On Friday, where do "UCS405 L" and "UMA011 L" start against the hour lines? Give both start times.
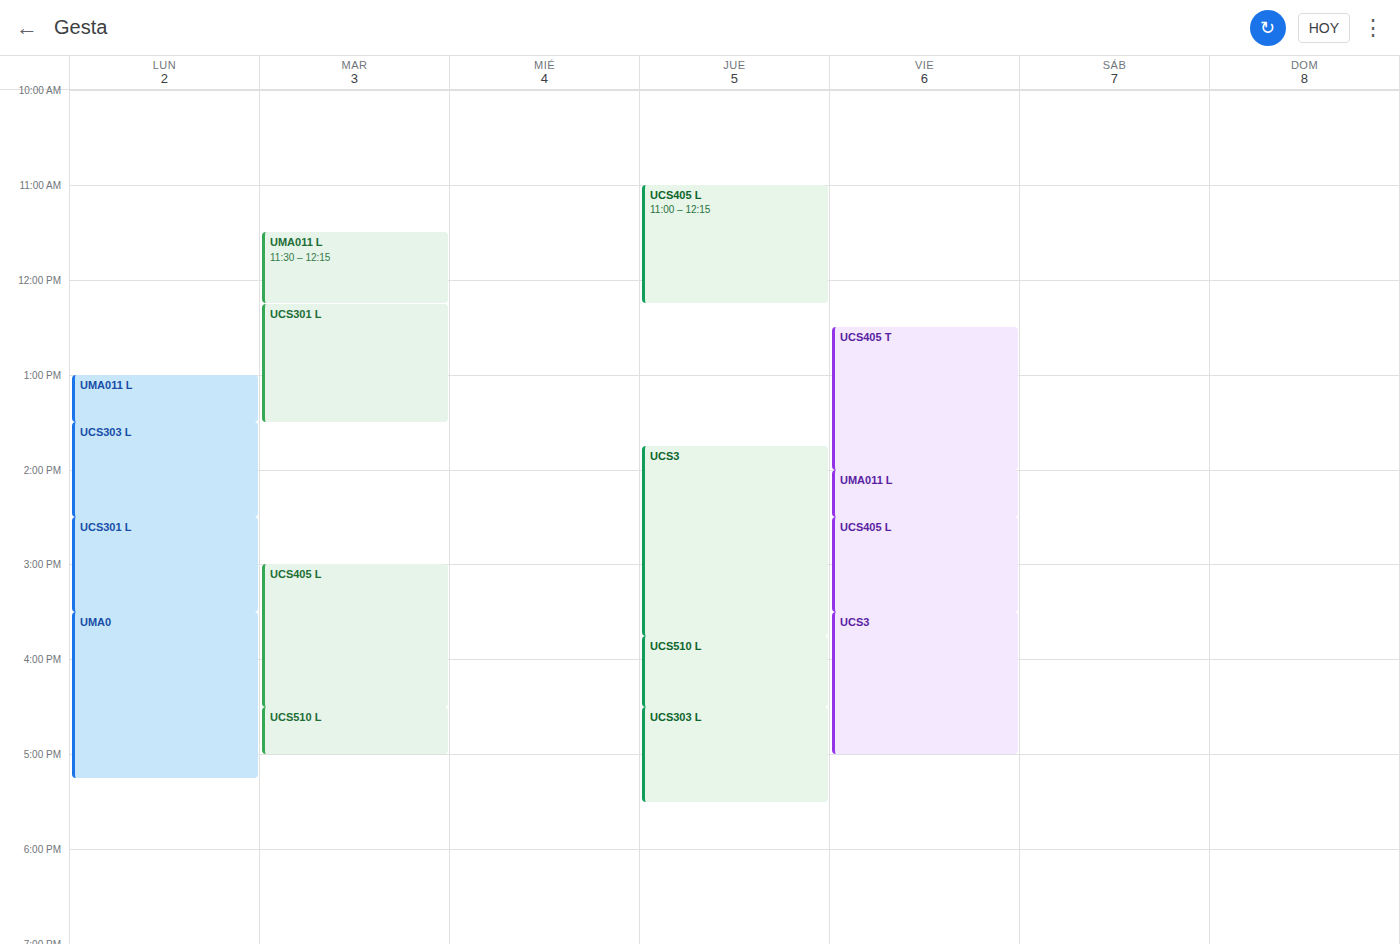
"UCS405 L": 14:30, halfway between the 14:00 and 15:00 lines. "UMA011 L": 14:00, exactly on the 14:00 line.